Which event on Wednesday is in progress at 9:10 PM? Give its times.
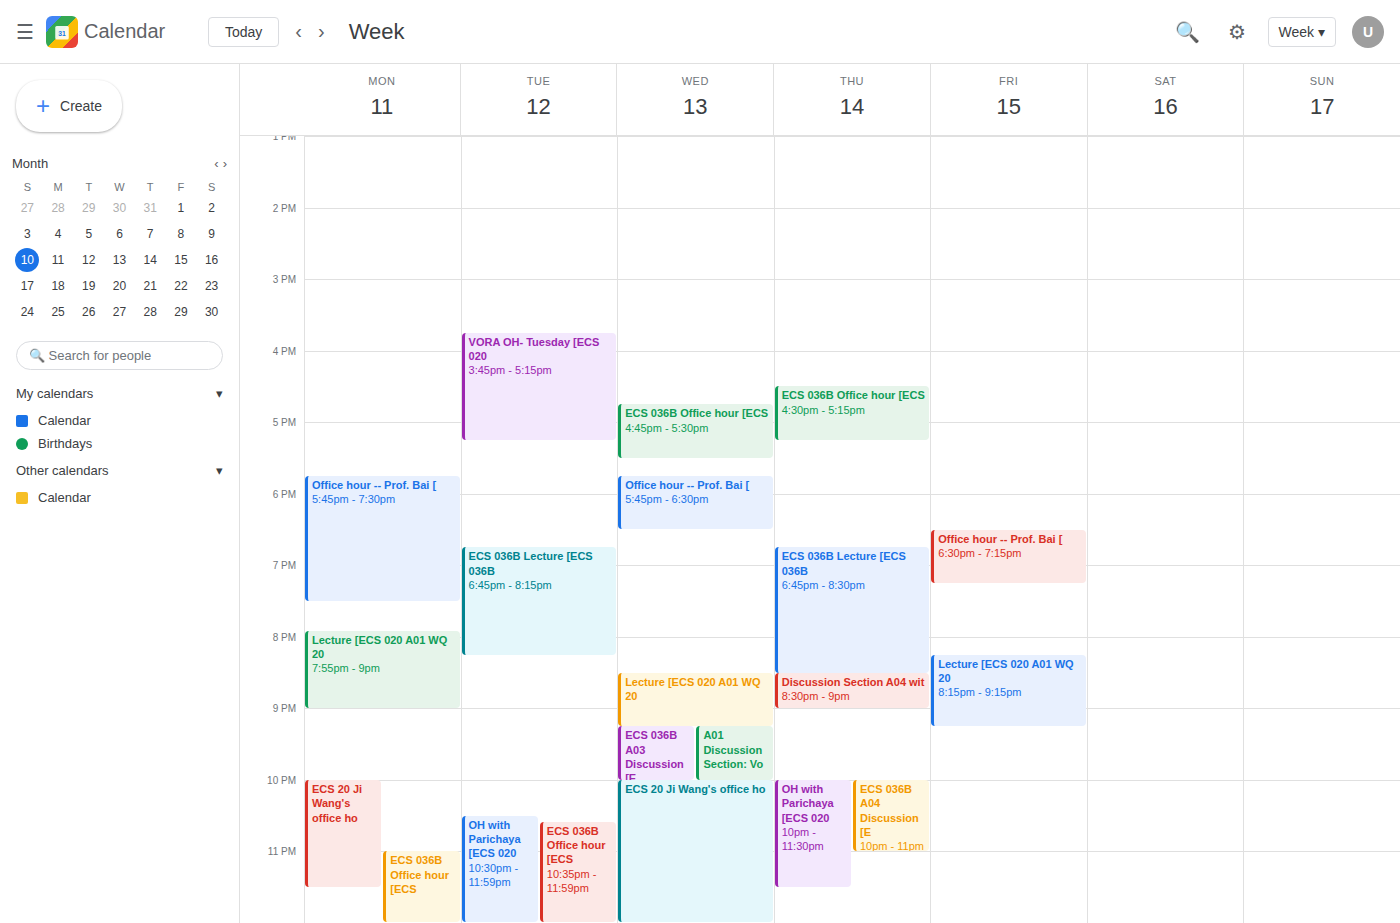
"Lecture [ECS 020 A01 WQ 20", 8:30 PM to 9:15 PM